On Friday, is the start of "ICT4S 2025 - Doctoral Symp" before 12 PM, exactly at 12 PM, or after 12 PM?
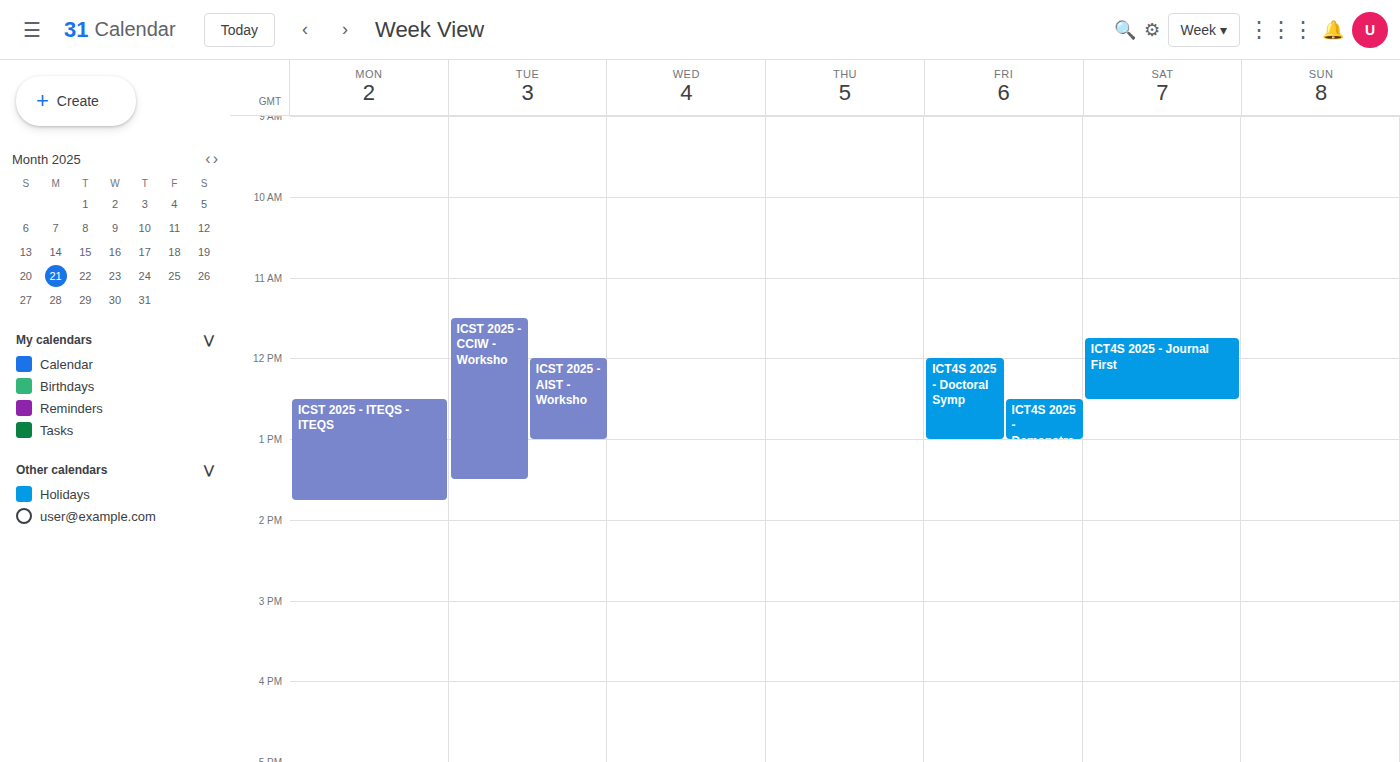
12:00 PM -- exactly at 12 PM, on the 12 PM line.